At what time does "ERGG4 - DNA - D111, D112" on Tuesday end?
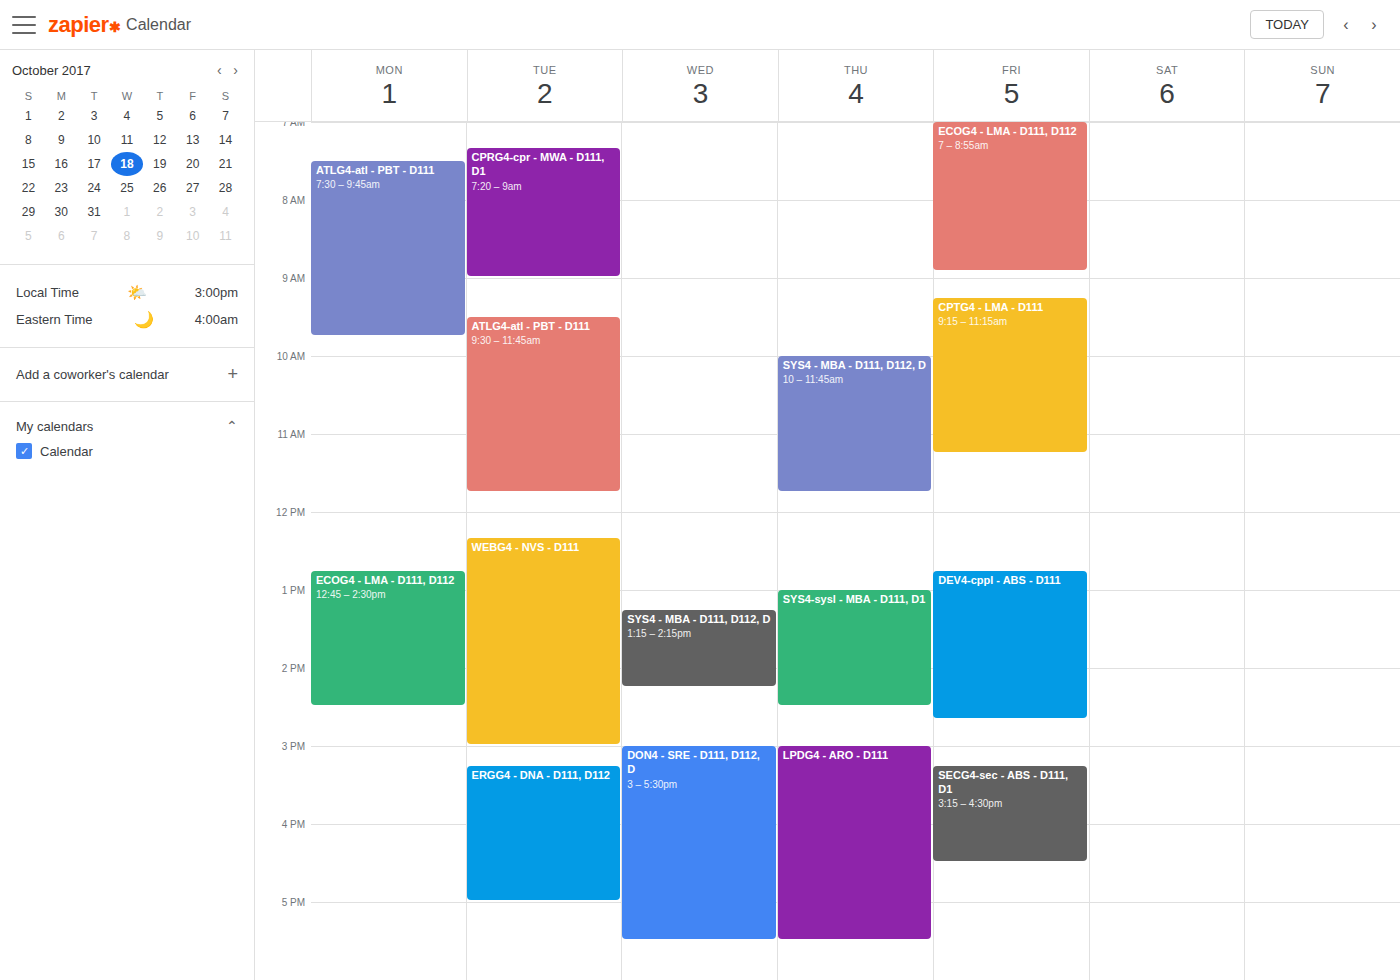
5:00 PM